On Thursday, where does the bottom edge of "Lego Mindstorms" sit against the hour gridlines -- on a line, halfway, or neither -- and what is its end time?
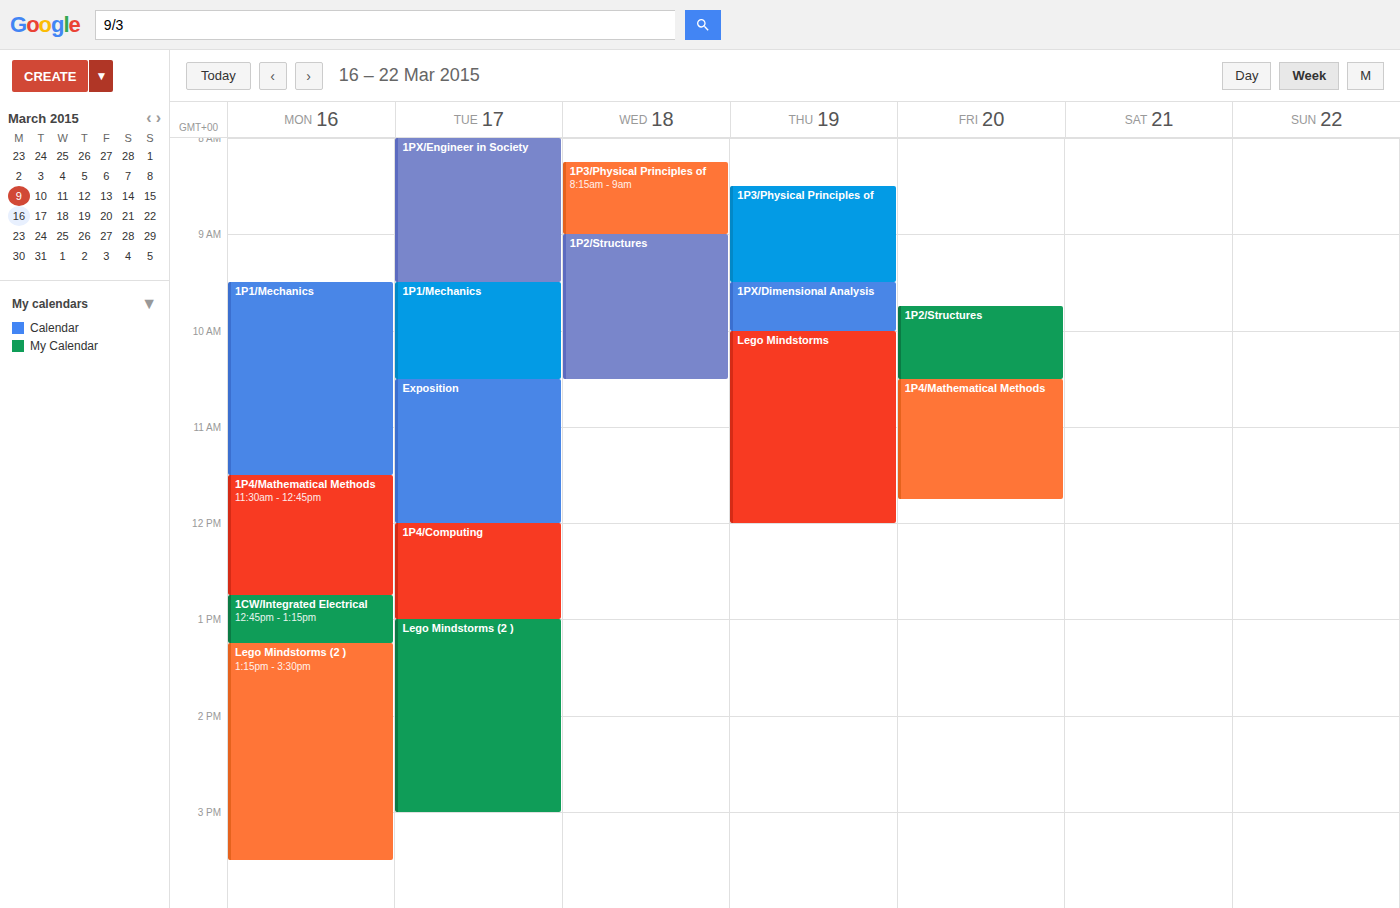
12:00 PM -- exactly on the 12 PM line.